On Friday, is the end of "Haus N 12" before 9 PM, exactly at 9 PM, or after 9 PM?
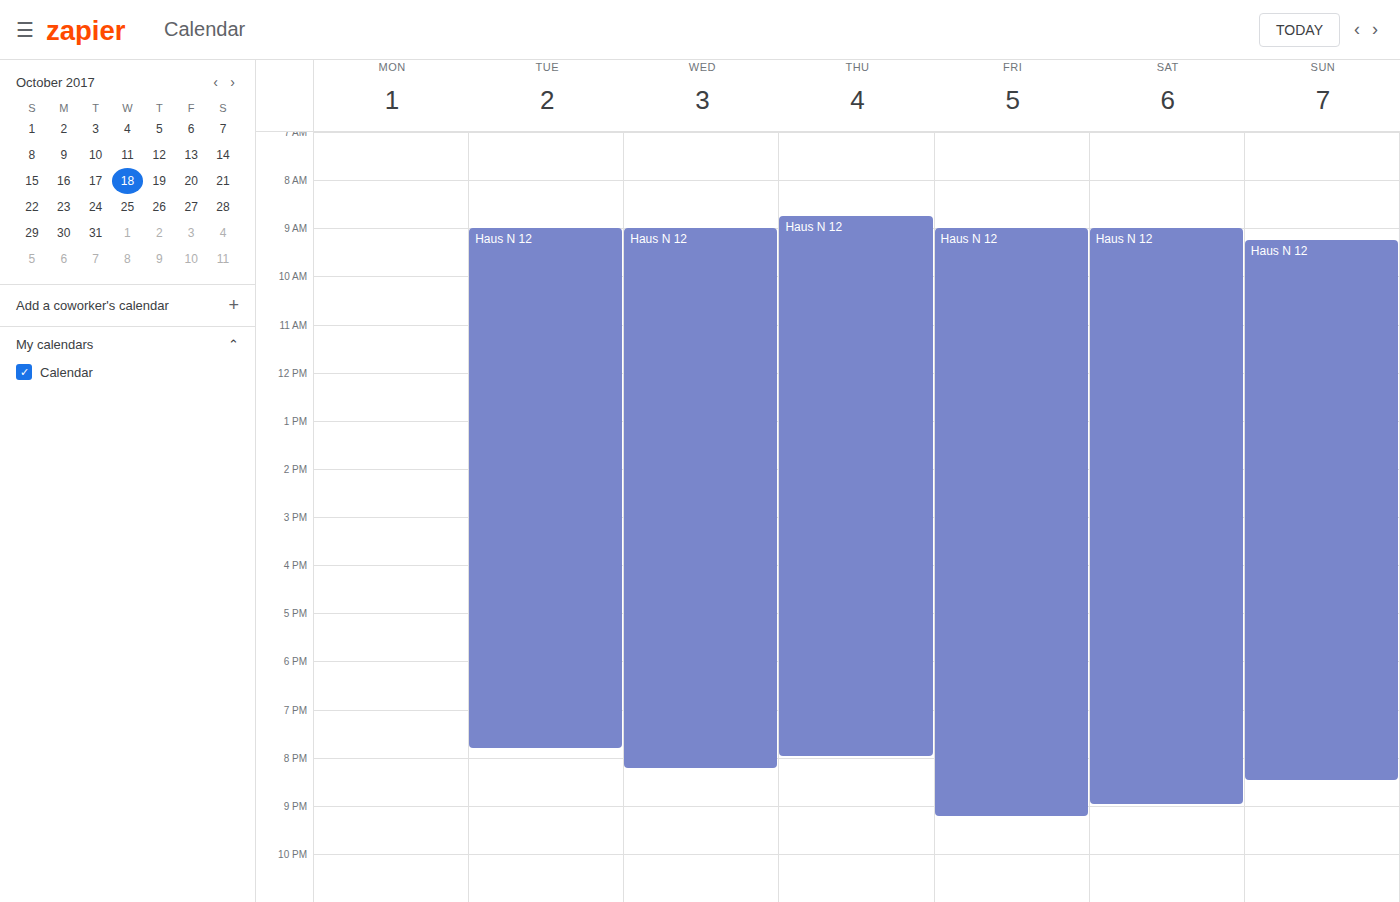
9:15 PM -- after 9 PM, 15 minutes below the 9 PM line.